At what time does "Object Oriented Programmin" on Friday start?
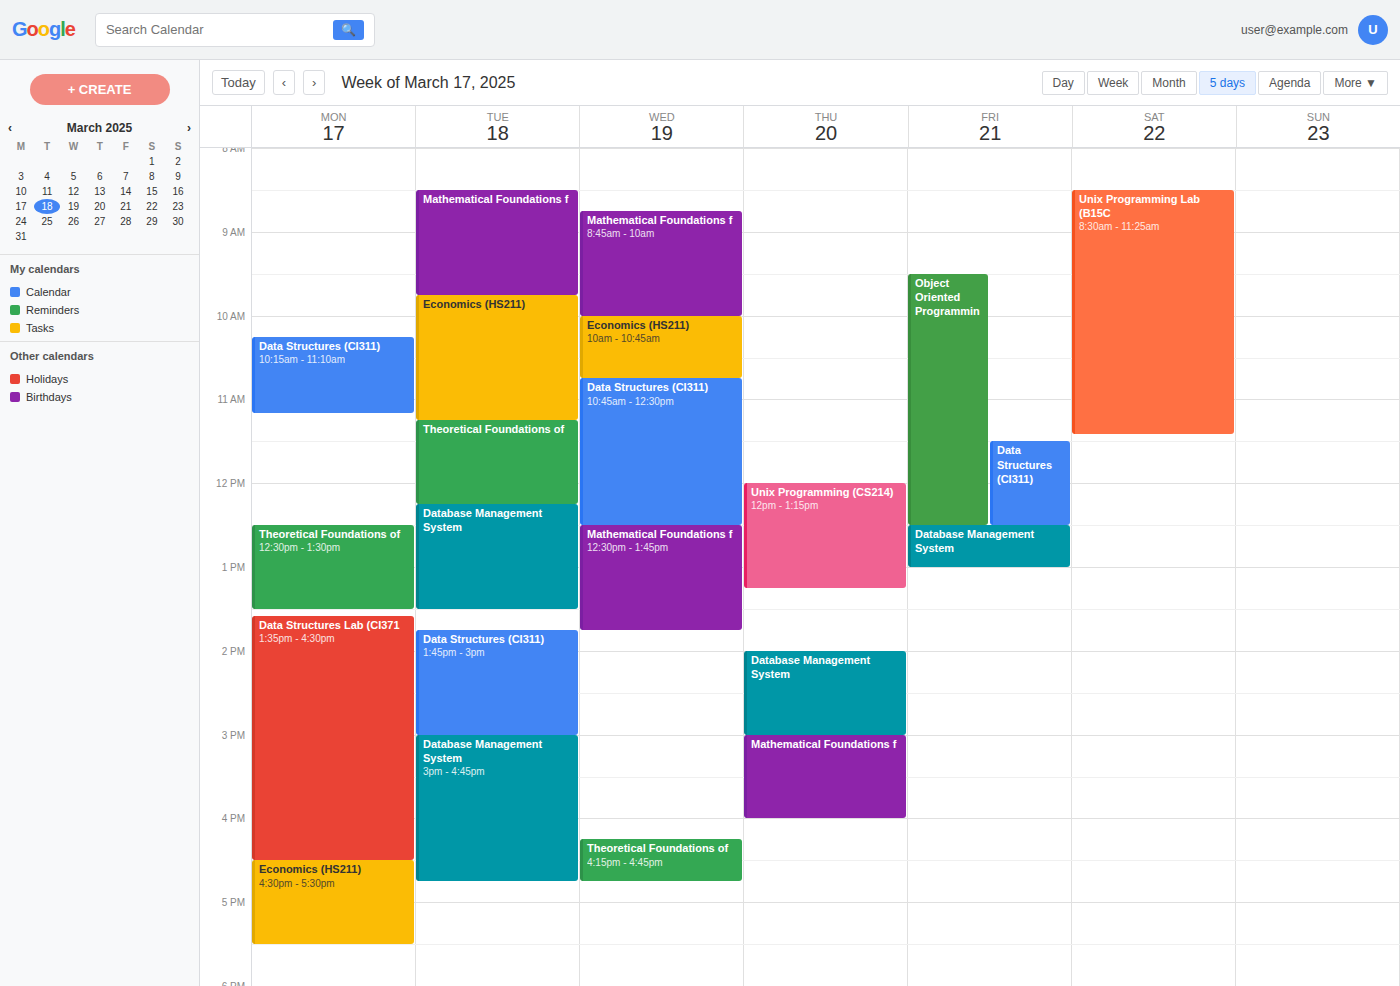
9:30 AM